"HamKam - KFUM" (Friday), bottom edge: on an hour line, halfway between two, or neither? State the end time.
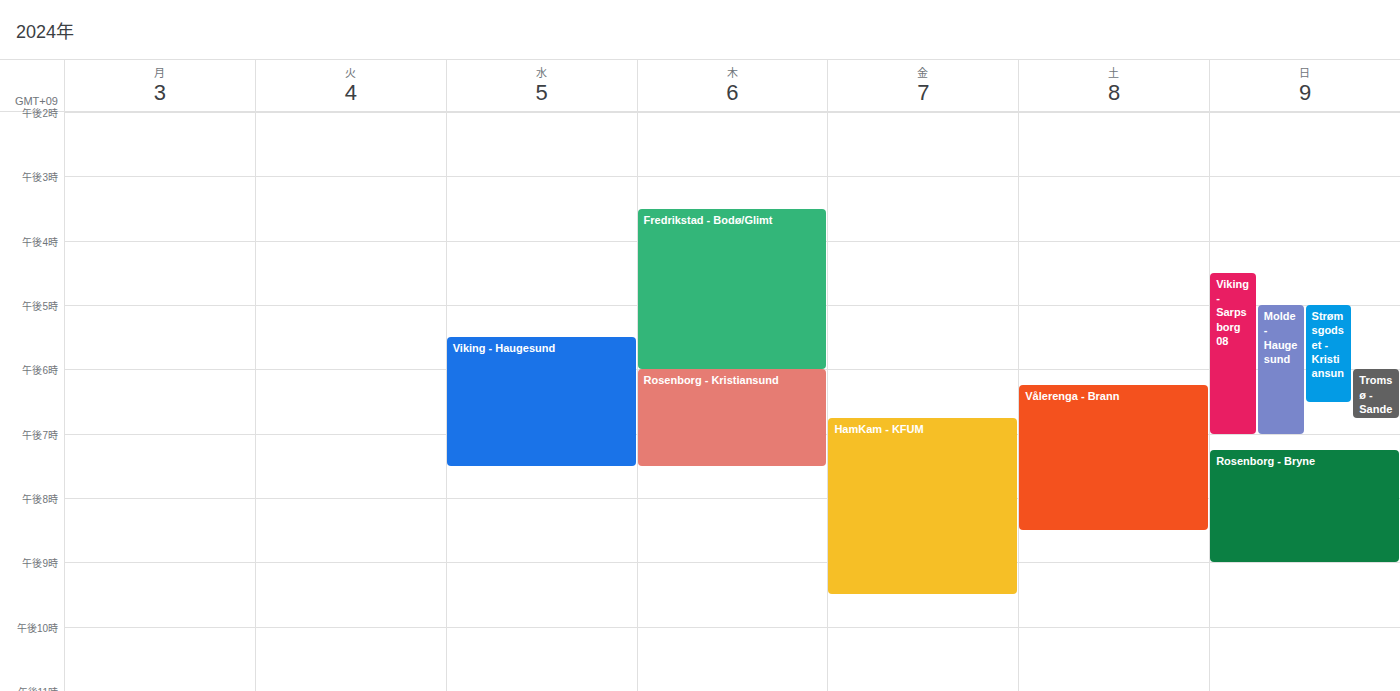
9:30 PM -- halfway between the 9 PM and 10 PM lines.